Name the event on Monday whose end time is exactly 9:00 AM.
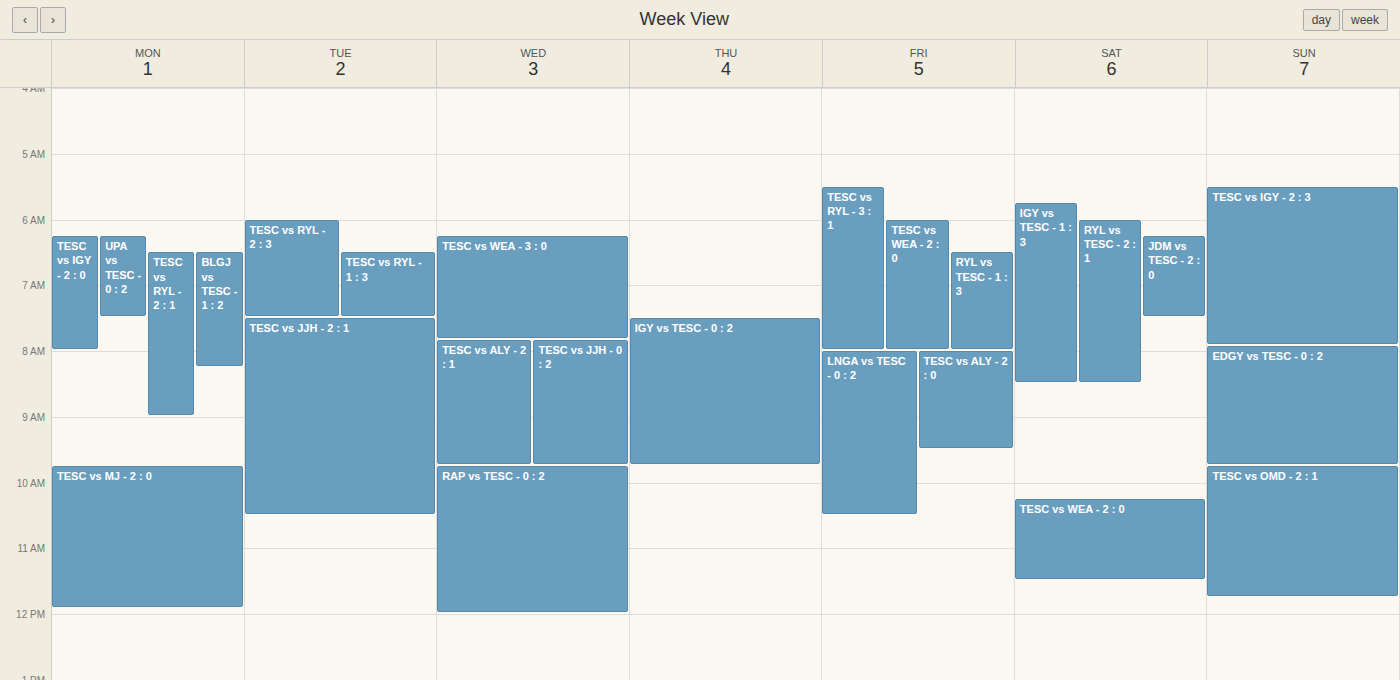
"TESC vs RYL - 2 : 1"